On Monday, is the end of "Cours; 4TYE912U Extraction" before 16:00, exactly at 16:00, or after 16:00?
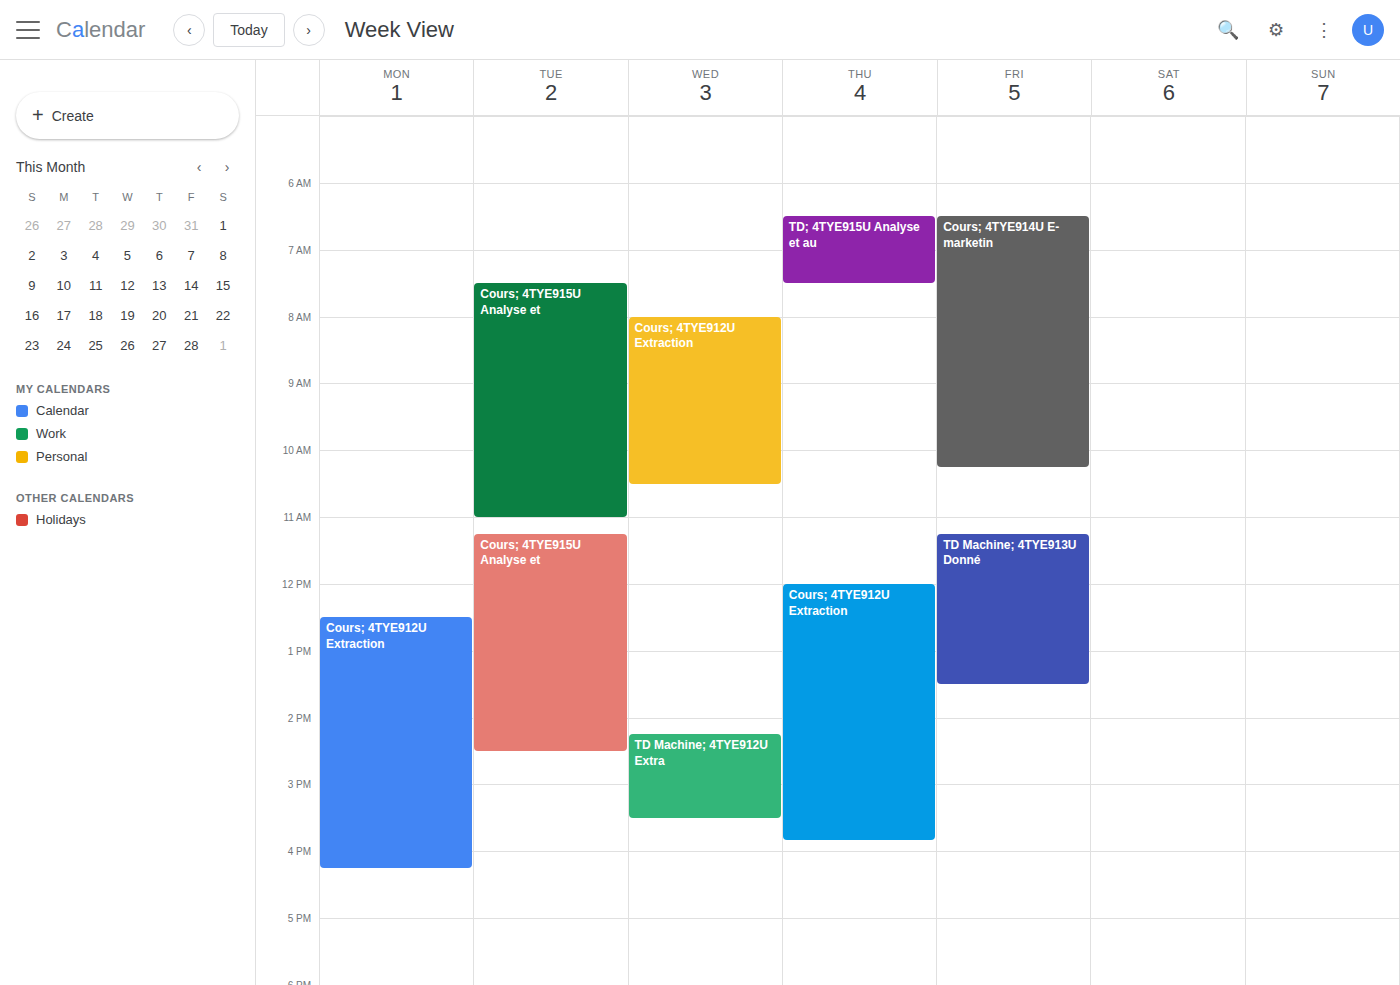
16:15 -- after 16:00, 15 minutes below the 16:00 line.